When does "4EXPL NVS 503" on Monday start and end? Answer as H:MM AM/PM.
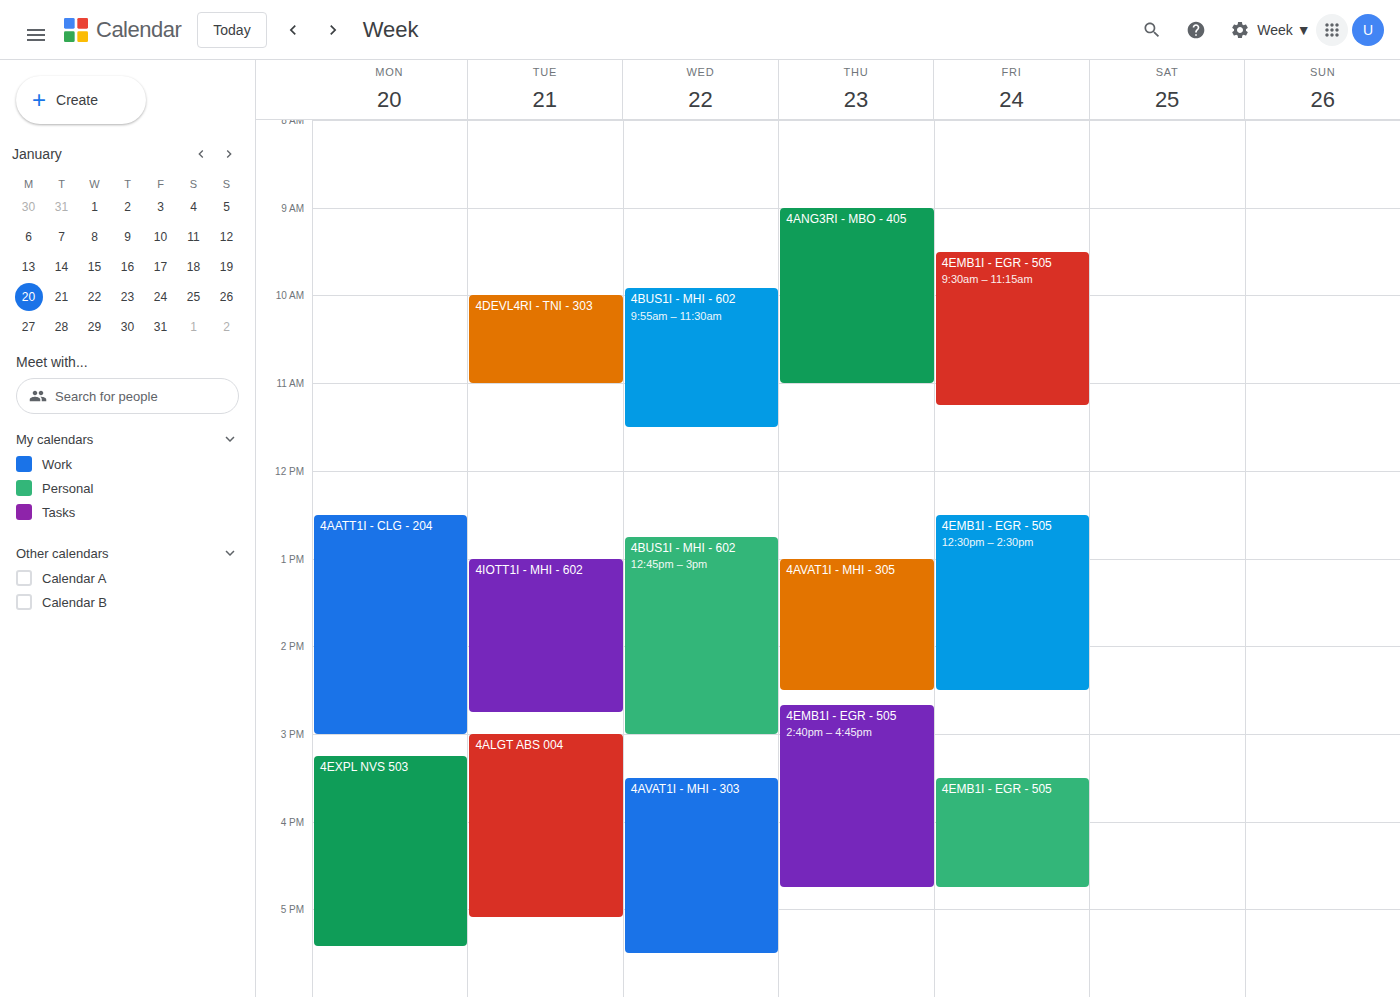
3:15 PM to 5:25 PM